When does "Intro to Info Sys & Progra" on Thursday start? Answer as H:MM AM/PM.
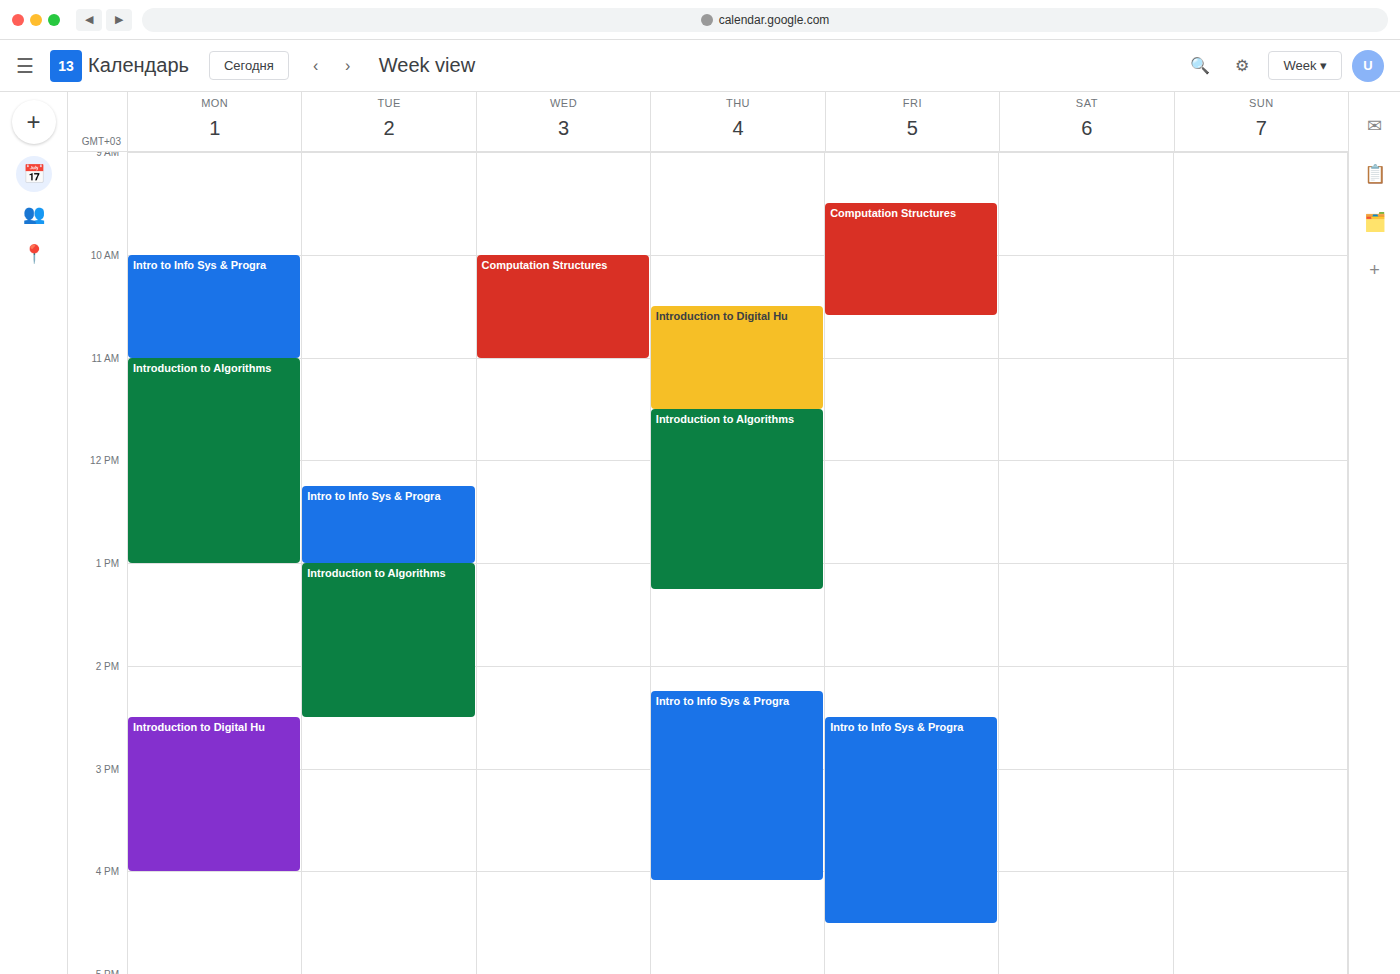
2:15 PM